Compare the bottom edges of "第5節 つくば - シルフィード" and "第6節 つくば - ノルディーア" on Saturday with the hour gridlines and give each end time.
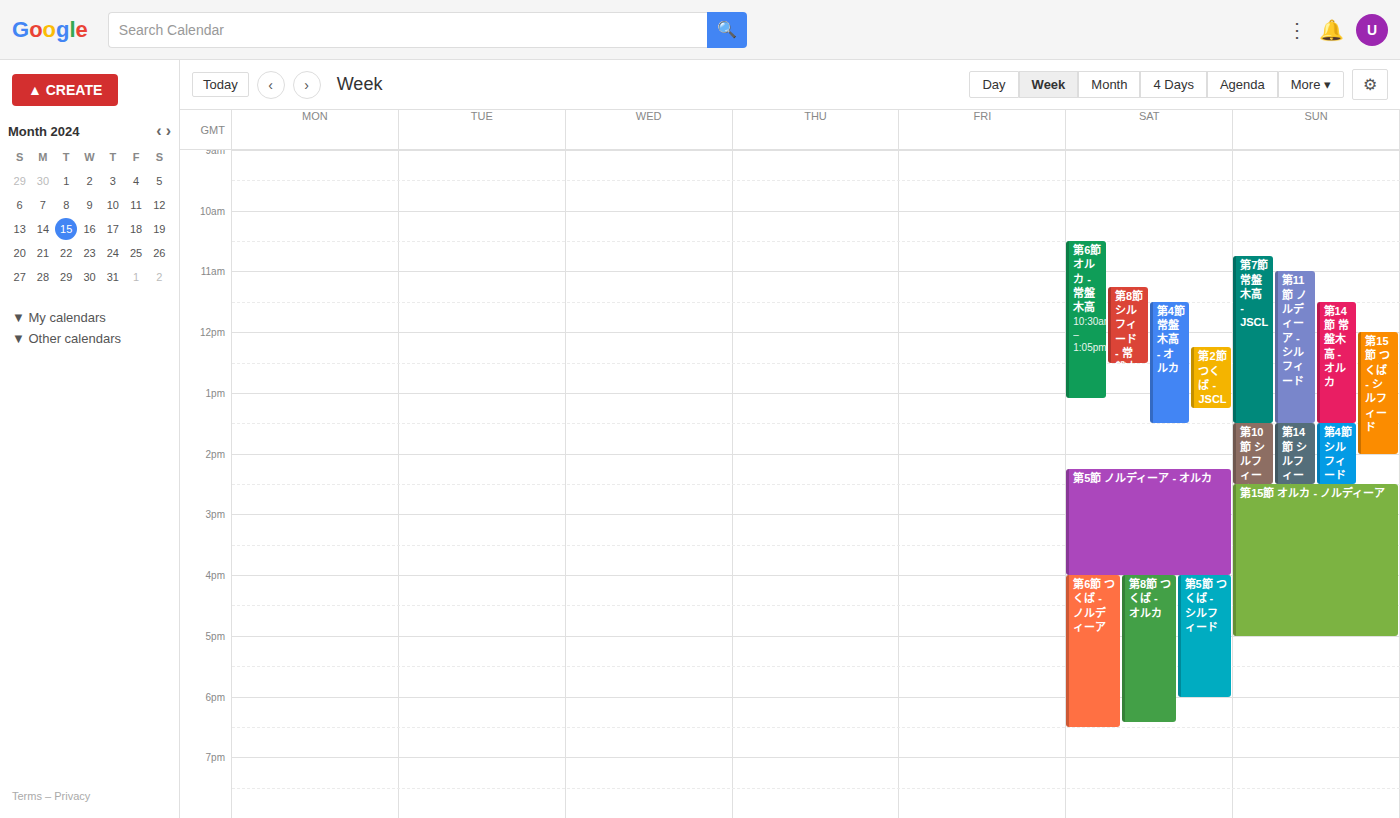
"第5節 つくば - シルフィード": 6:00 PM, exactly on the 6 PM line. "第6節 つくば - ノルディーア": 6:30 PM, halfway between the 6 PM and 7 PM lines.